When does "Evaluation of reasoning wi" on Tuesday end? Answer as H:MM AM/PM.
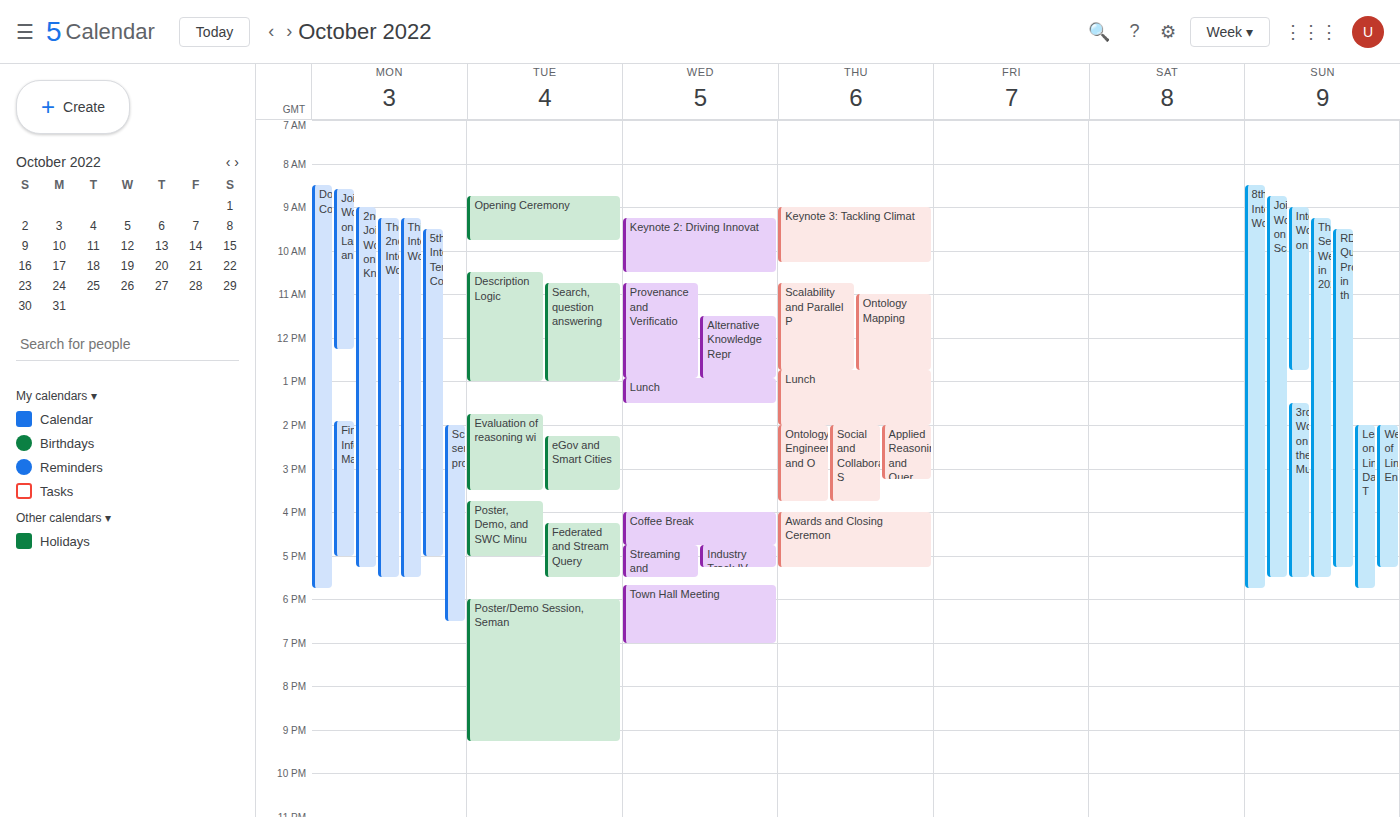
3:30 PM